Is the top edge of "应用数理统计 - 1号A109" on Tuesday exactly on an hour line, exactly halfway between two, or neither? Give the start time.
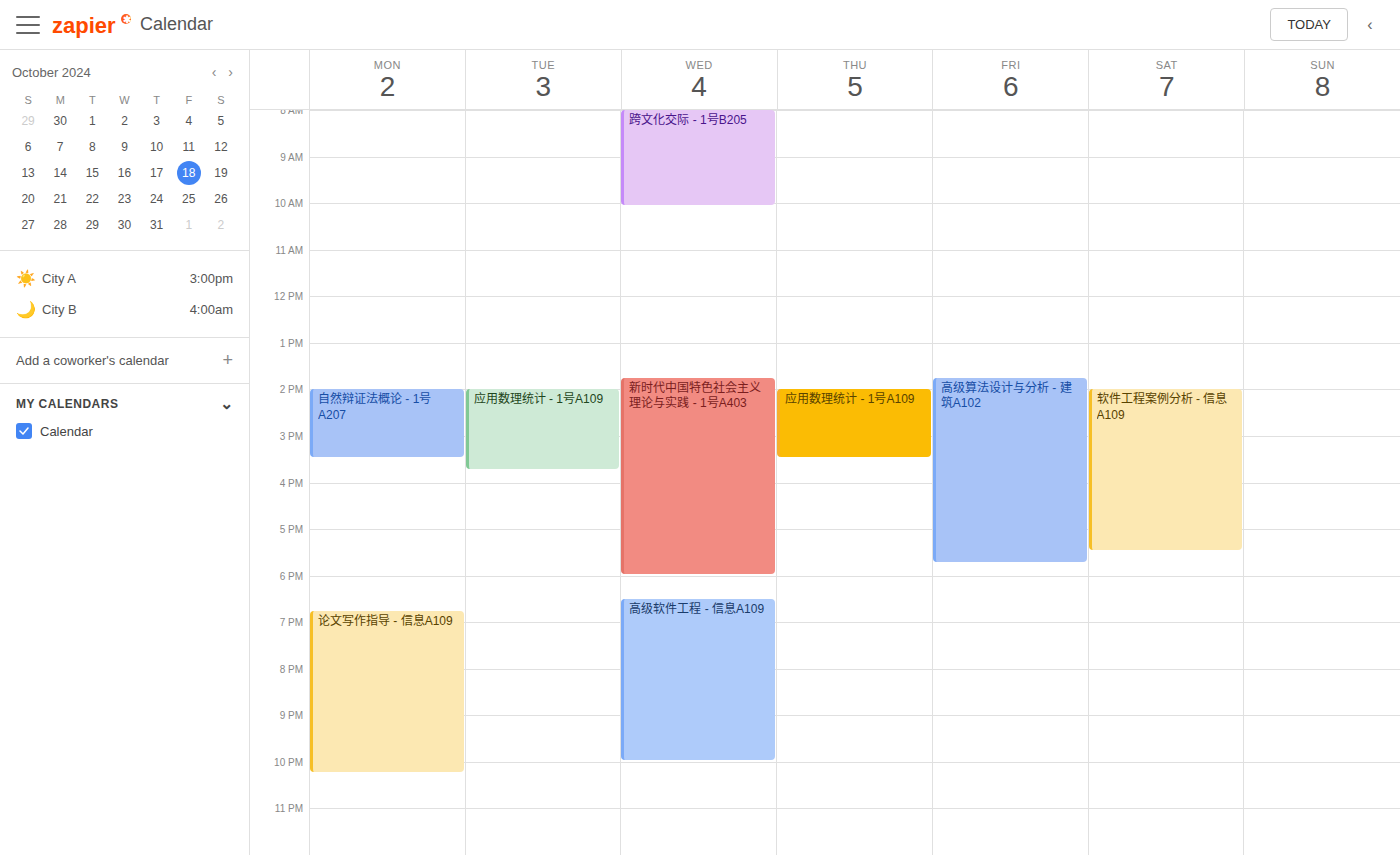
2:00 PM -- exactly on the 2 PM line.